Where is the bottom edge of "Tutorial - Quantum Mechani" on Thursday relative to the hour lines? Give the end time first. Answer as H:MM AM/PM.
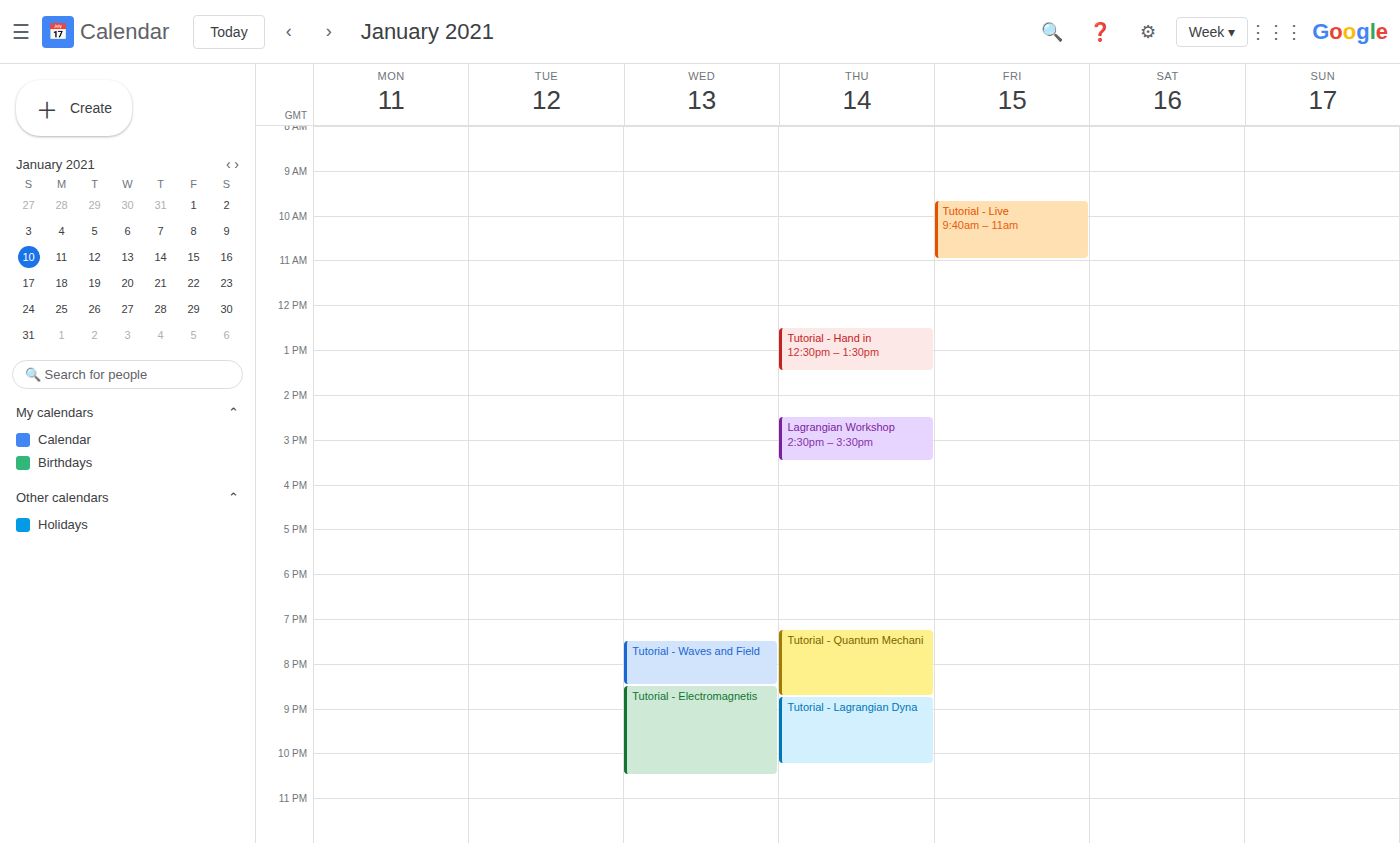
8:45 PM -- neither: three quarters of the way from the 8 PM line to the 9 PM line.